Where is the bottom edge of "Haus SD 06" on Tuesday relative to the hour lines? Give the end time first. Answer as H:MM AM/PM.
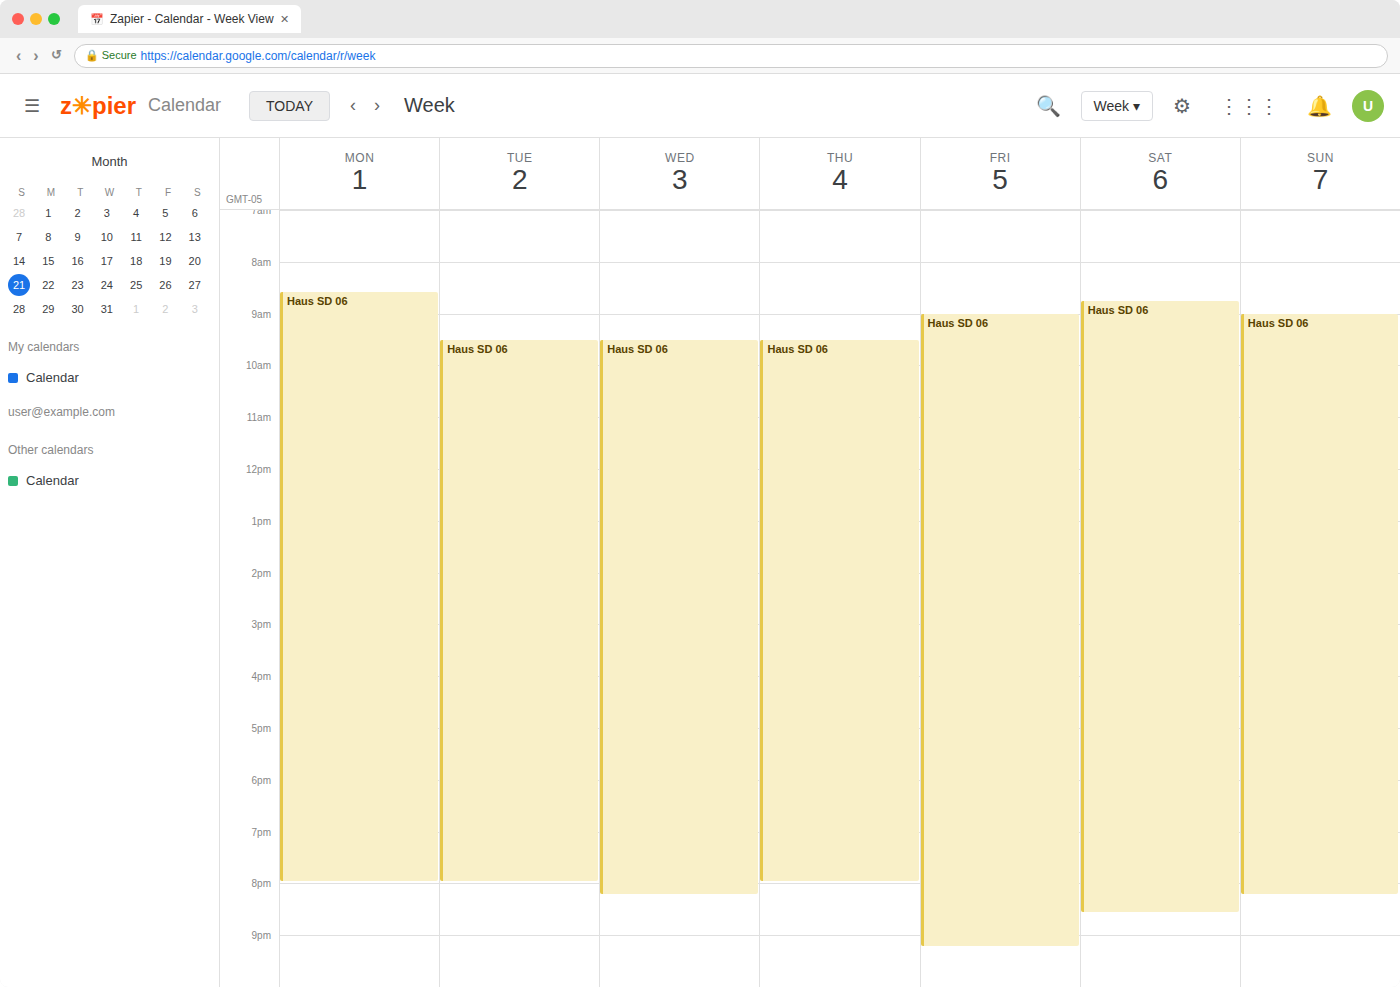
8:00 PM -- exactly on the 8 PM line.